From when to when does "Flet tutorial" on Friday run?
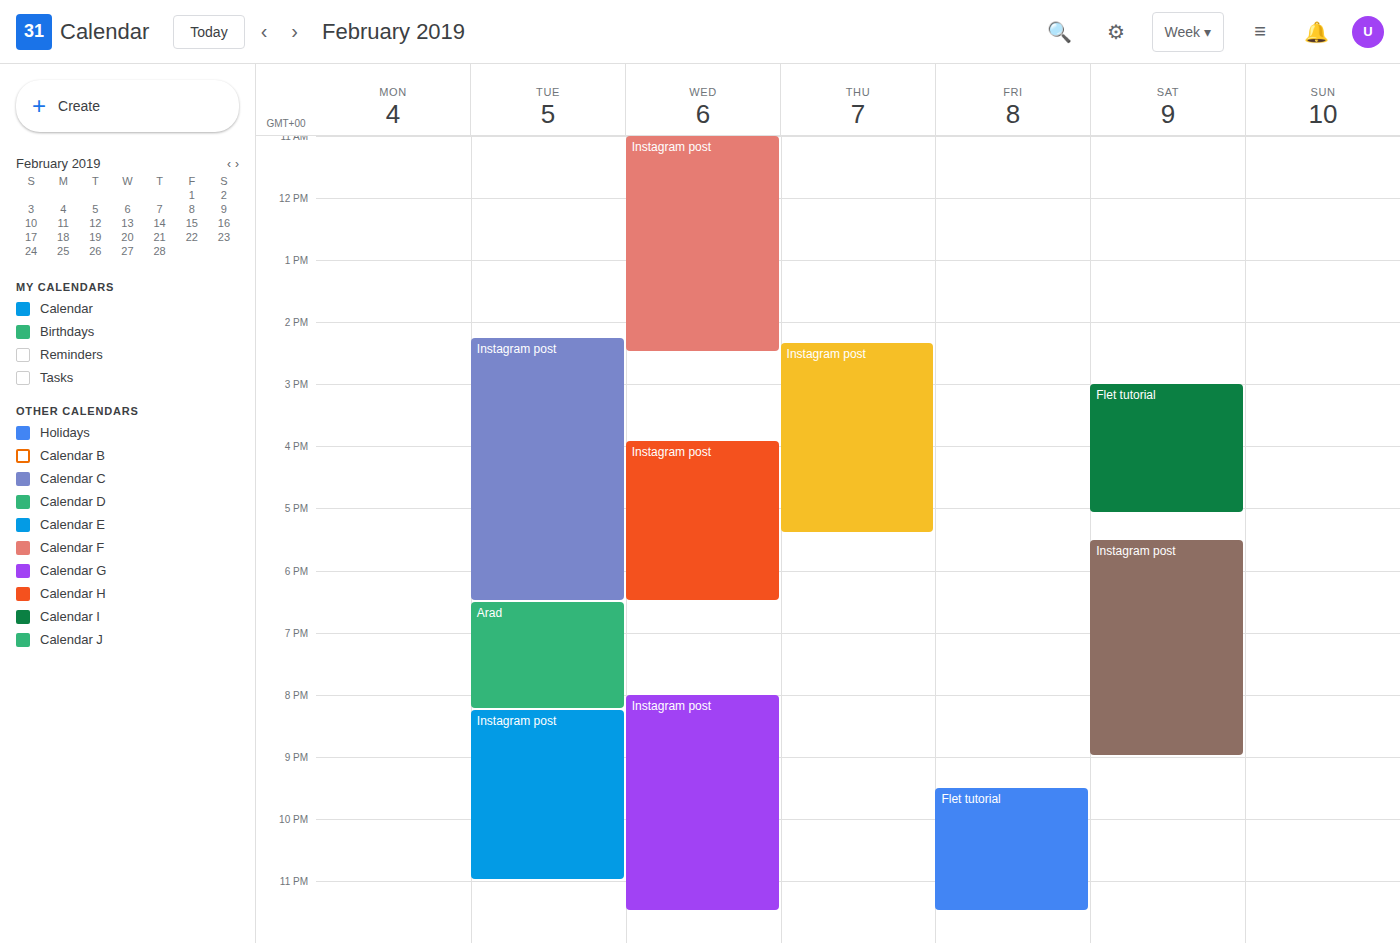
21:30 to 23:30